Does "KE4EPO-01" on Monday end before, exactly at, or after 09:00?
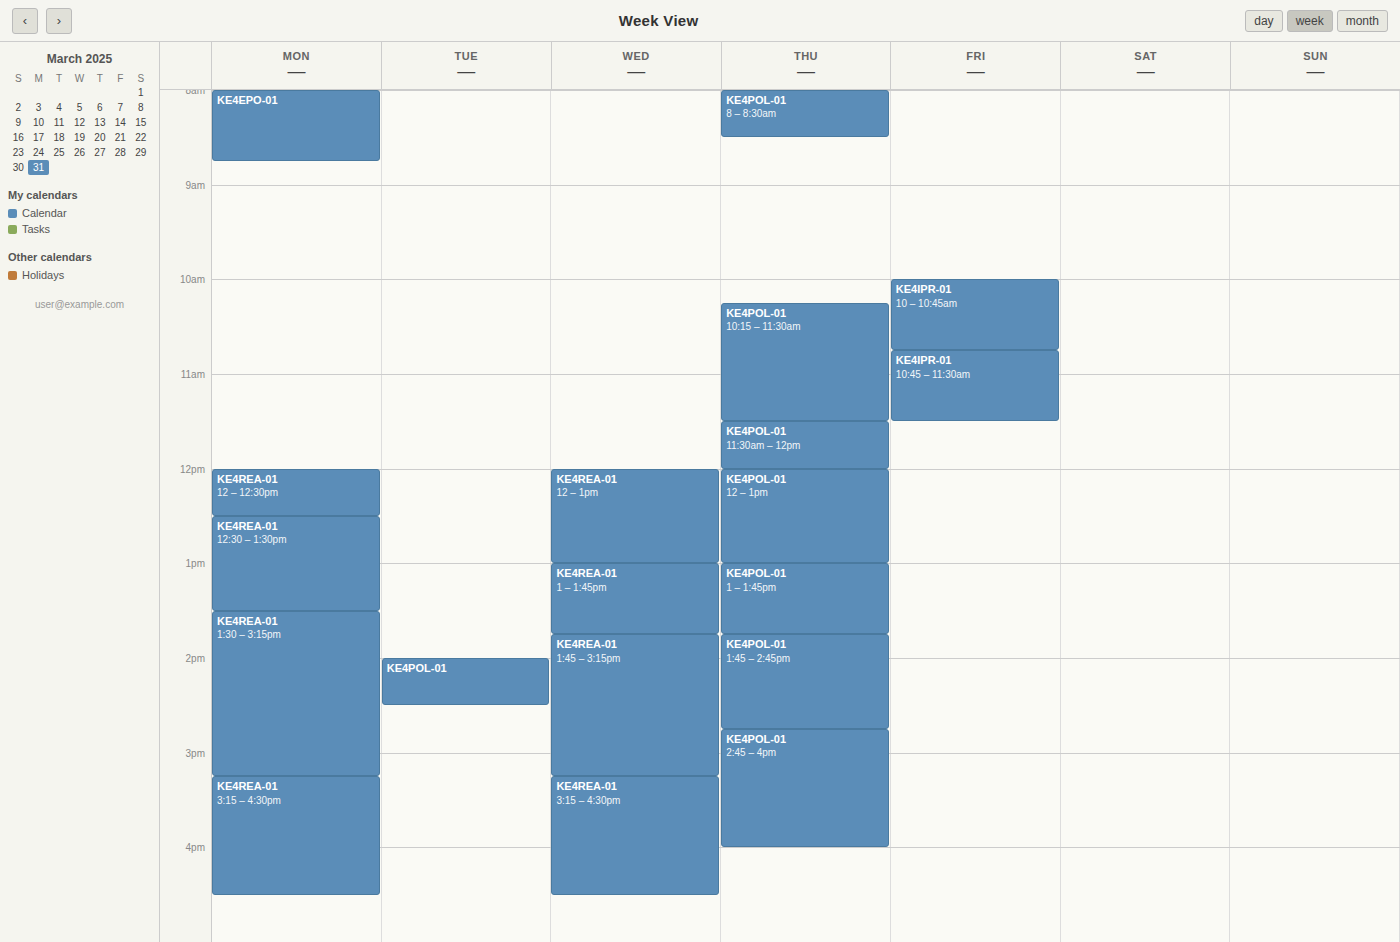
08:45 -- before 09:00, 15 minutes above the 09:00 line.